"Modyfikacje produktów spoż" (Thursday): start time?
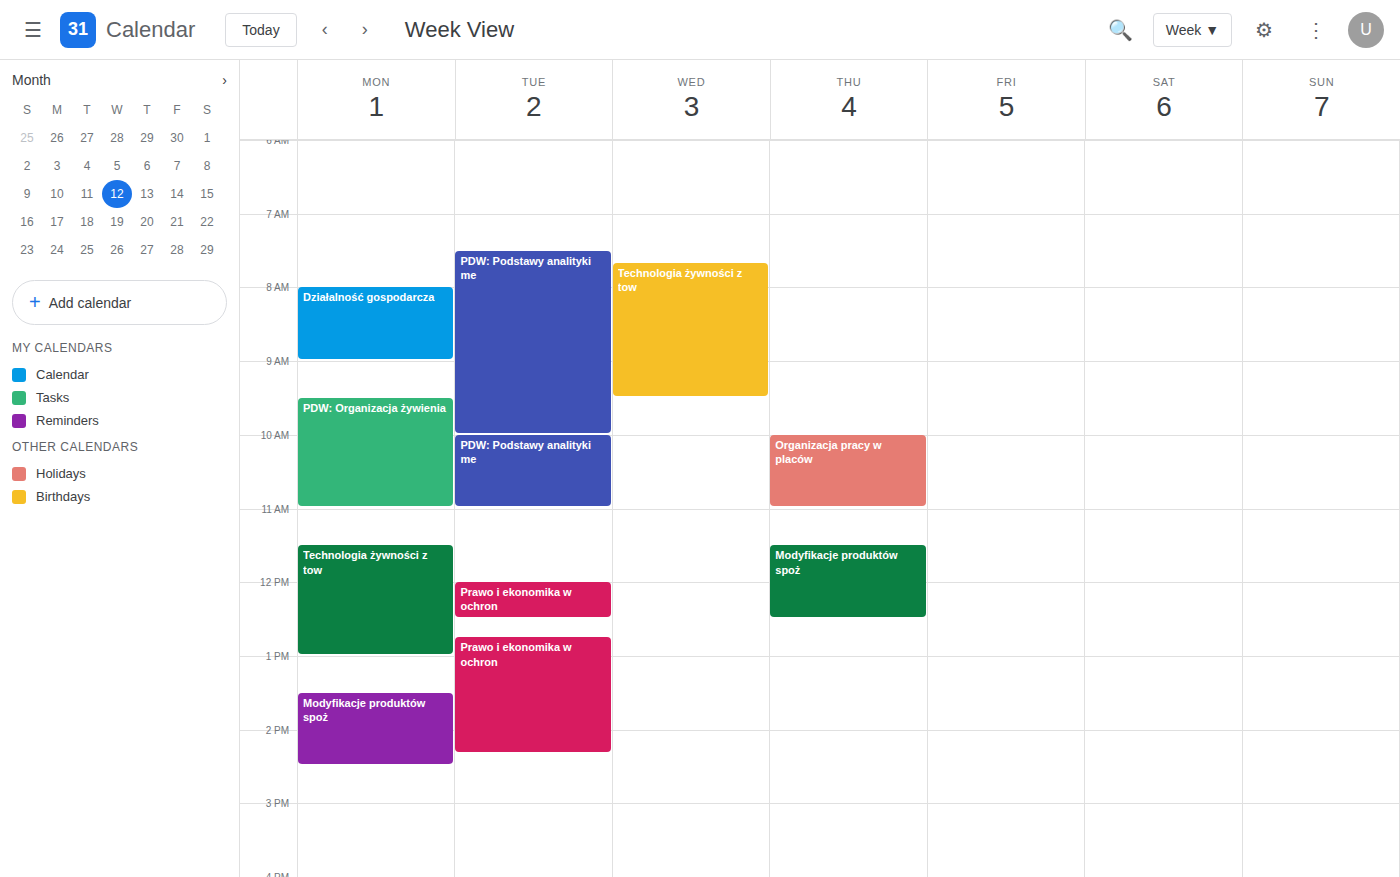
11:30 AM